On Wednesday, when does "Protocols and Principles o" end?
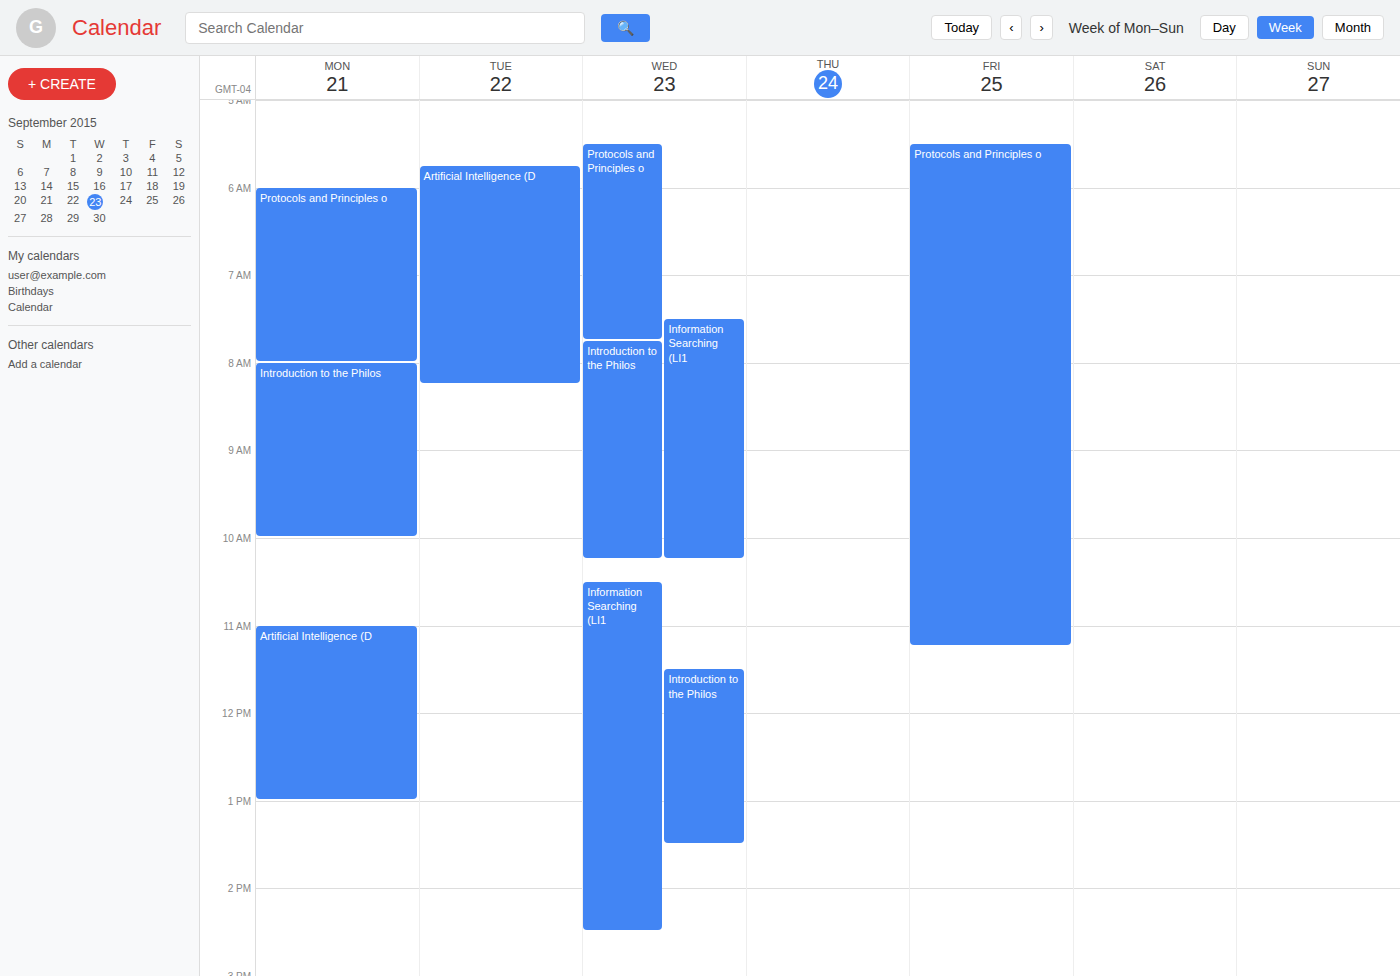
7:45 AM